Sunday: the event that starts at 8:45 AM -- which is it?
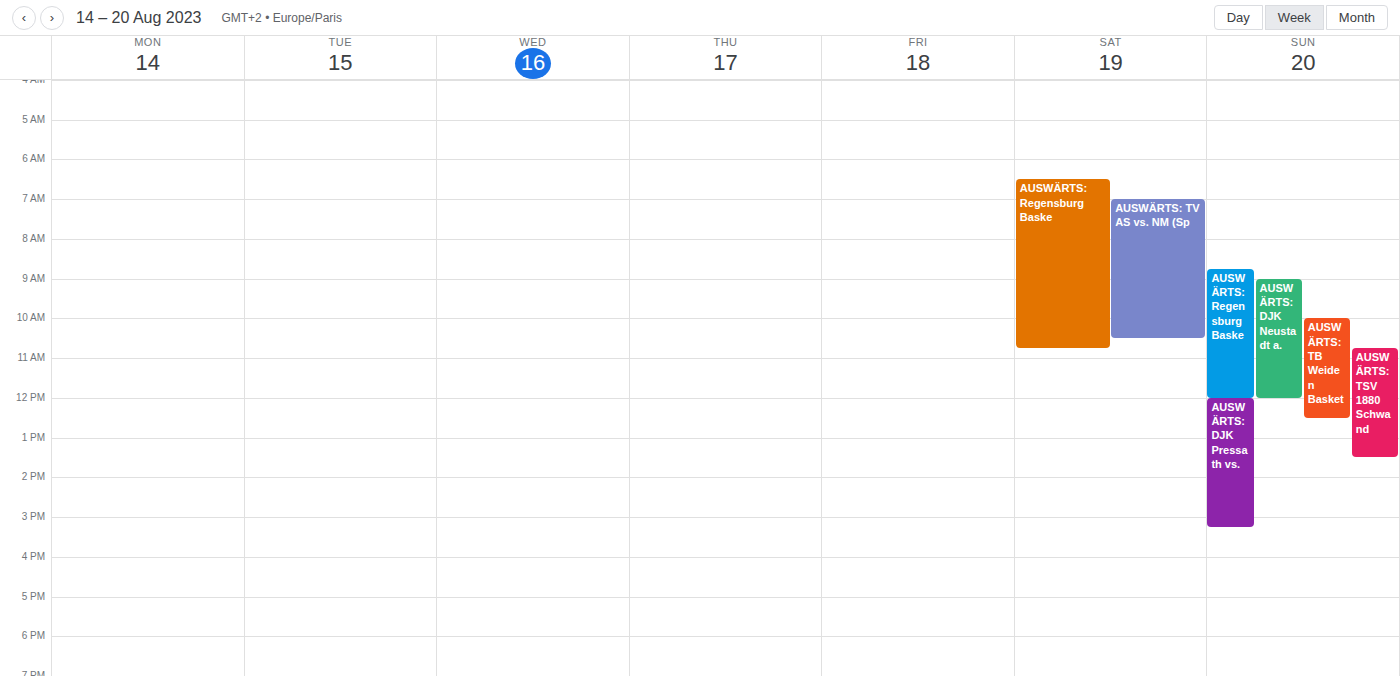
"AUSWÄRTS: Regensburg Baske"